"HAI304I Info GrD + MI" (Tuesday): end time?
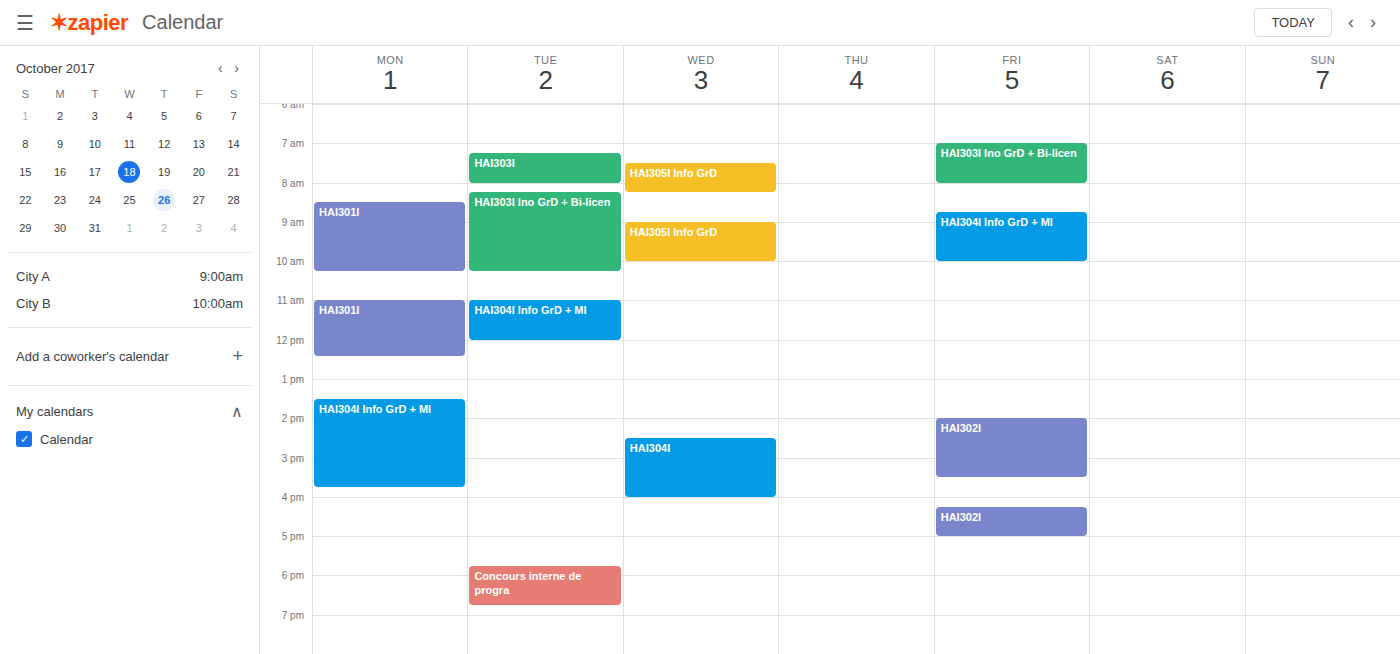
12:00 PM